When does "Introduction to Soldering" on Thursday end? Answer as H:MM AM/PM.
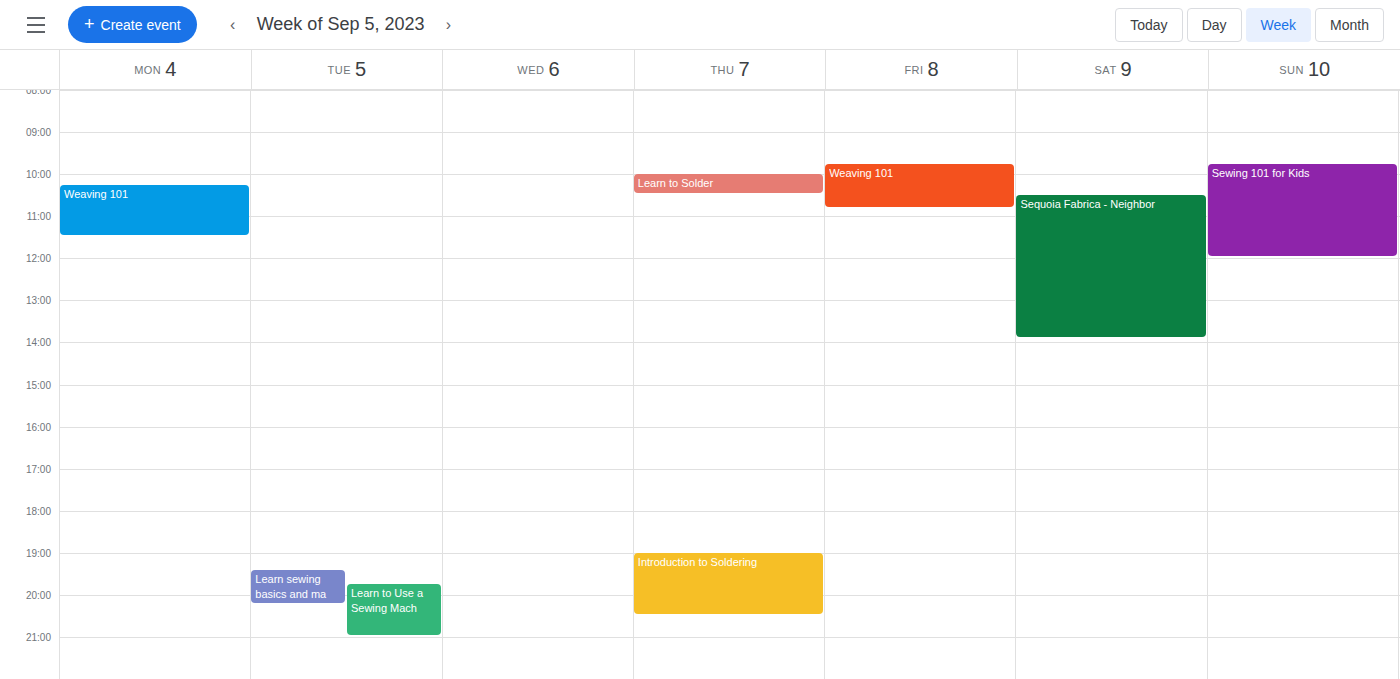
8:30 PM